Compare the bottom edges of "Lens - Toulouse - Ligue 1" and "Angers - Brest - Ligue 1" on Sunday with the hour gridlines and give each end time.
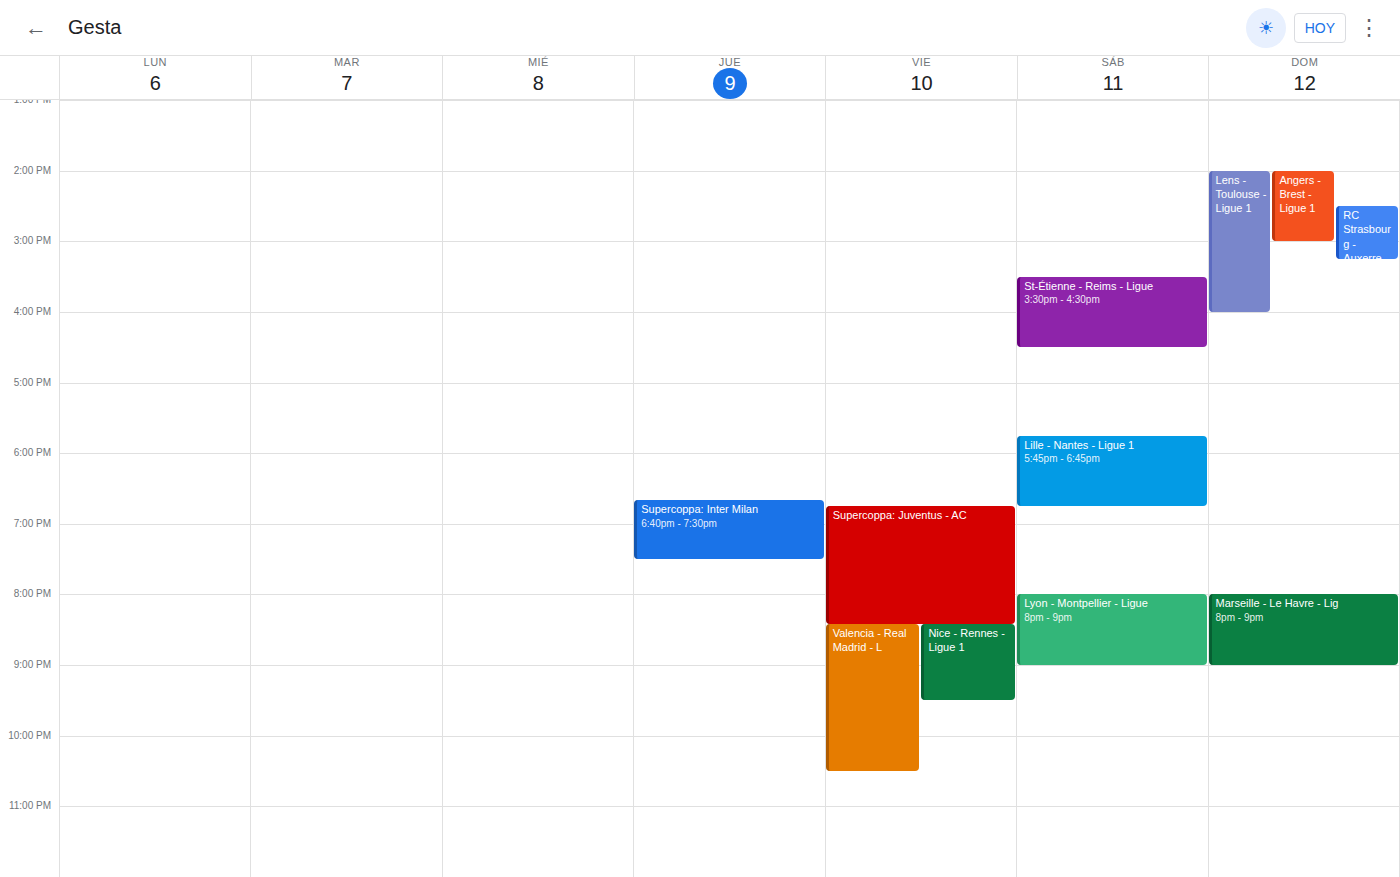
"Lens - Toulouse - Ligue 1": 4:00 PM, exactly on the 4 PM line. "Angers - Brest - Ligue 1": 3:00 PM, exactly on the 3 PM line.